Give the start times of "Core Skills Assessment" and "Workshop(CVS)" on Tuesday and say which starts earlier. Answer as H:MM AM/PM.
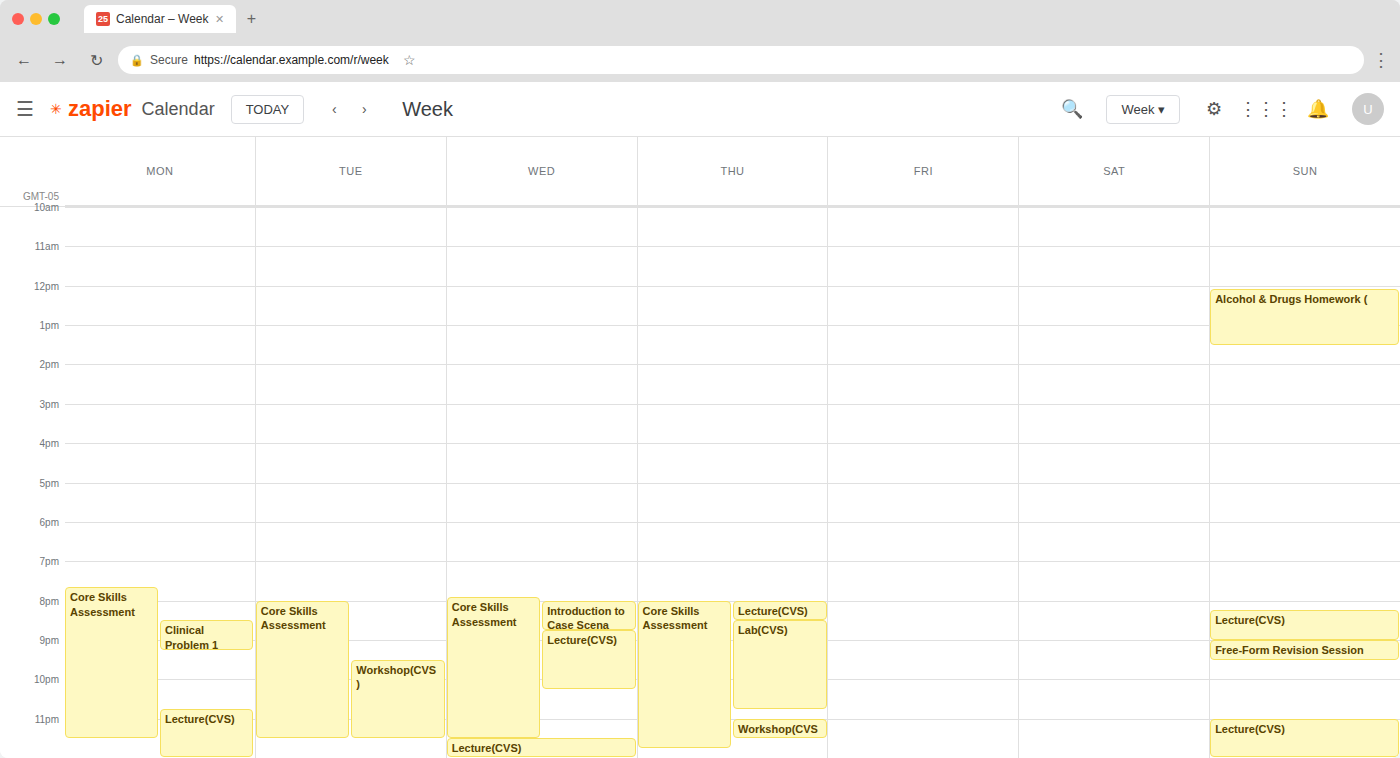
"Core Skills Assessment" 8:00 PM; "Workshop(CVS)" 9:30 PM.